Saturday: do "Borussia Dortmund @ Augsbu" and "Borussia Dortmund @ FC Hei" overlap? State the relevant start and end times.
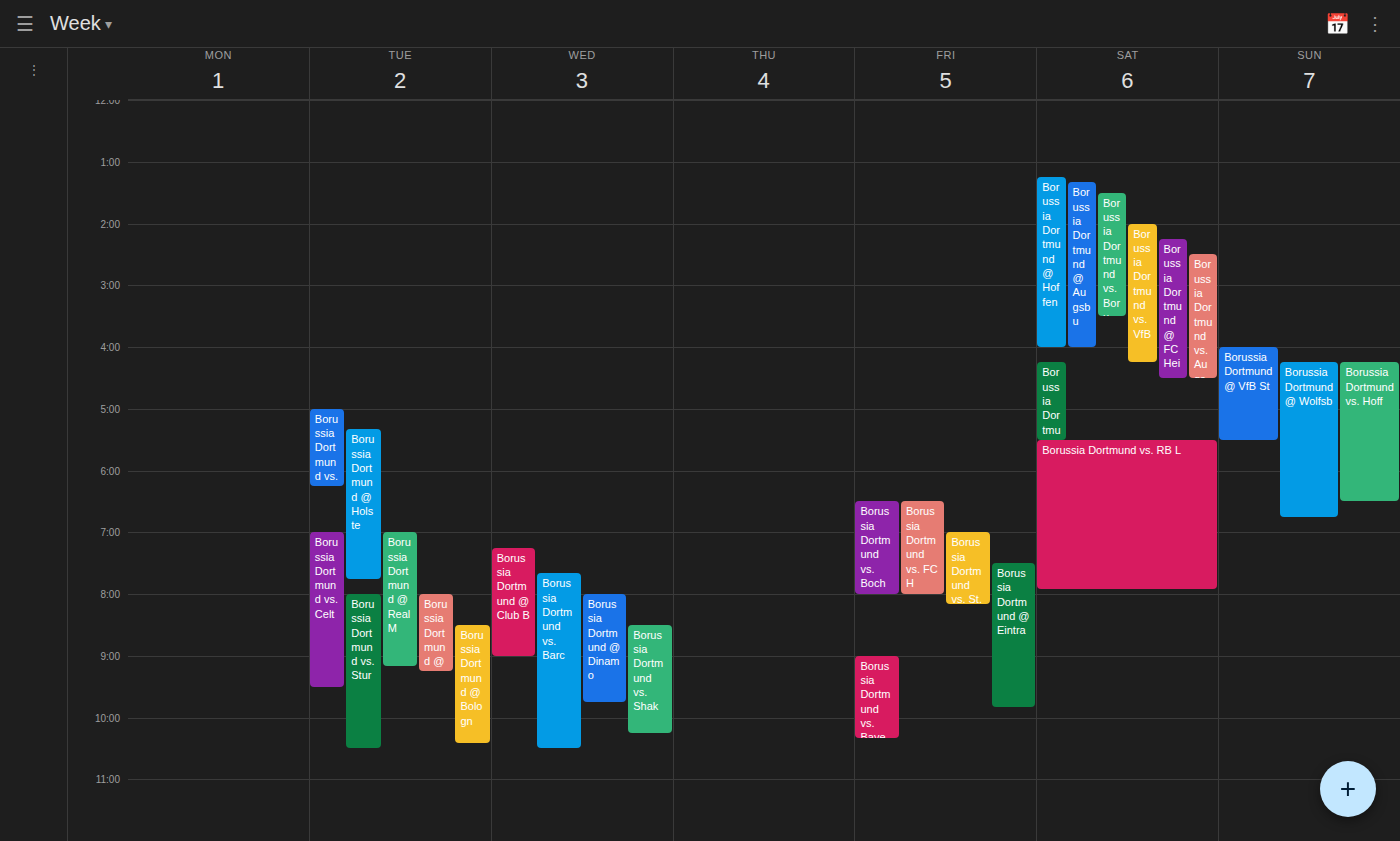
"Borussia Dortmund @ FC Hei" starts at 14:15, before "Borussia Dortmund @ Augsbu" ends at 16:00 -- they overlap.